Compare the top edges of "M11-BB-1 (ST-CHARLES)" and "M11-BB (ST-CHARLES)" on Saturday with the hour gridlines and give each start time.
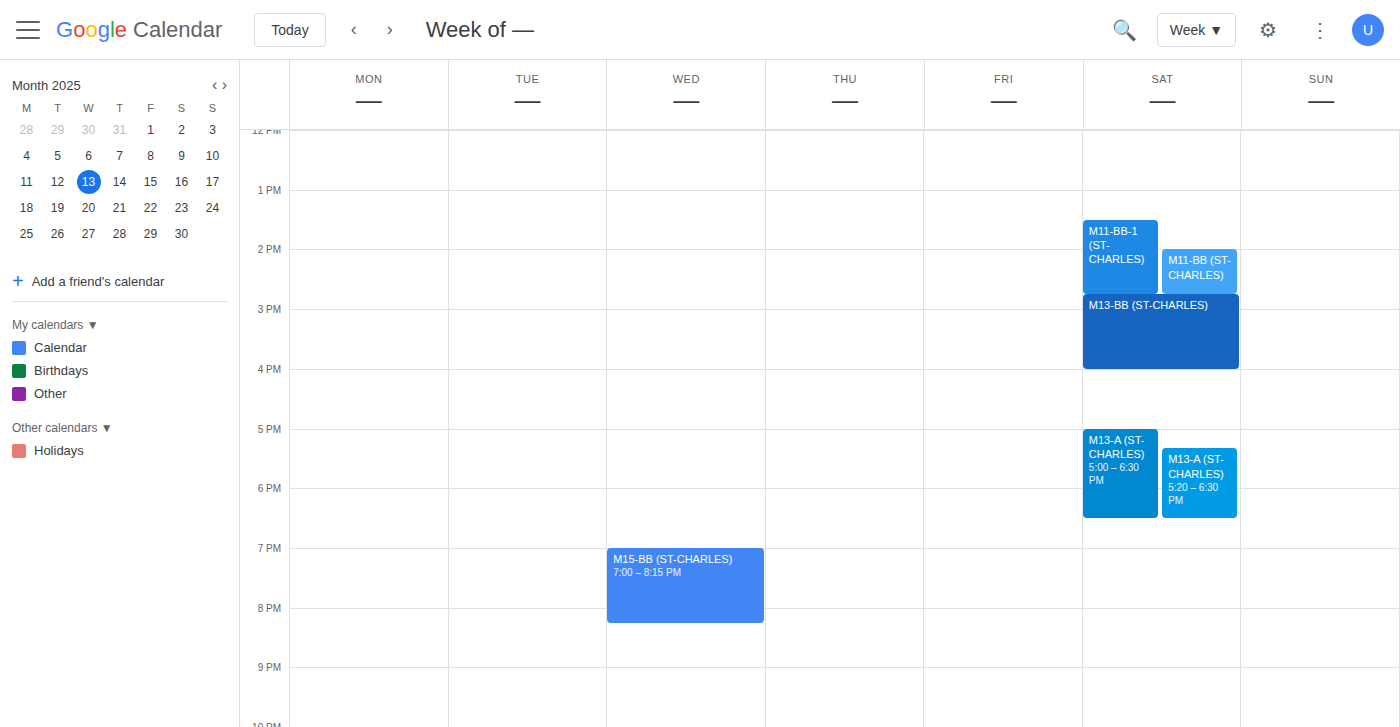
"M11-BB-1 (ST-CHARLES)": 1:30 PM, halfway between the 1 PM and 2 PM lines. "M11-BB (ST-CHARLES)": 2:00 PM, exactly on the 2 PM line.